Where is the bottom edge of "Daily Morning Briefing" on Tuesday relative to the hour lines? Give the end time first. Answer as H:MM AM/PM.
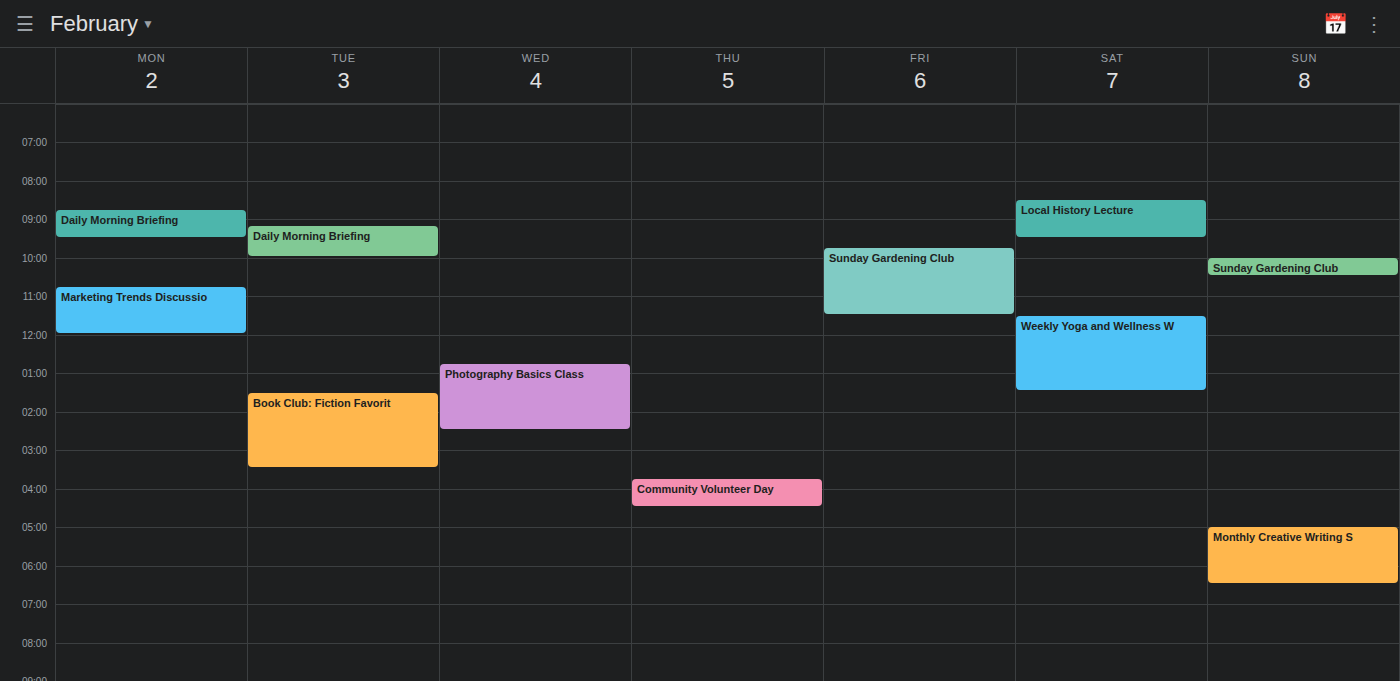
10:00 AM -- exactly on the 10 AM line.